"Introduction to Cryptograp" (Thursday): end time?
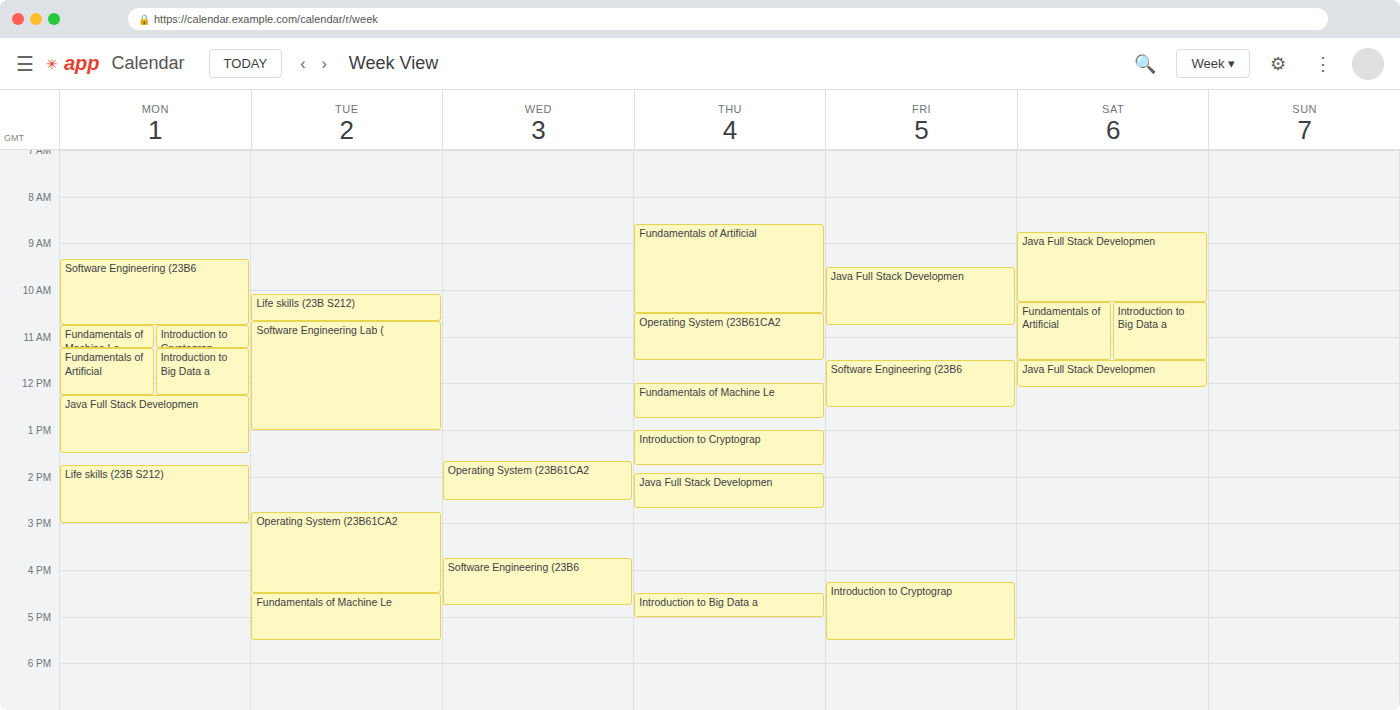
1:45 PM